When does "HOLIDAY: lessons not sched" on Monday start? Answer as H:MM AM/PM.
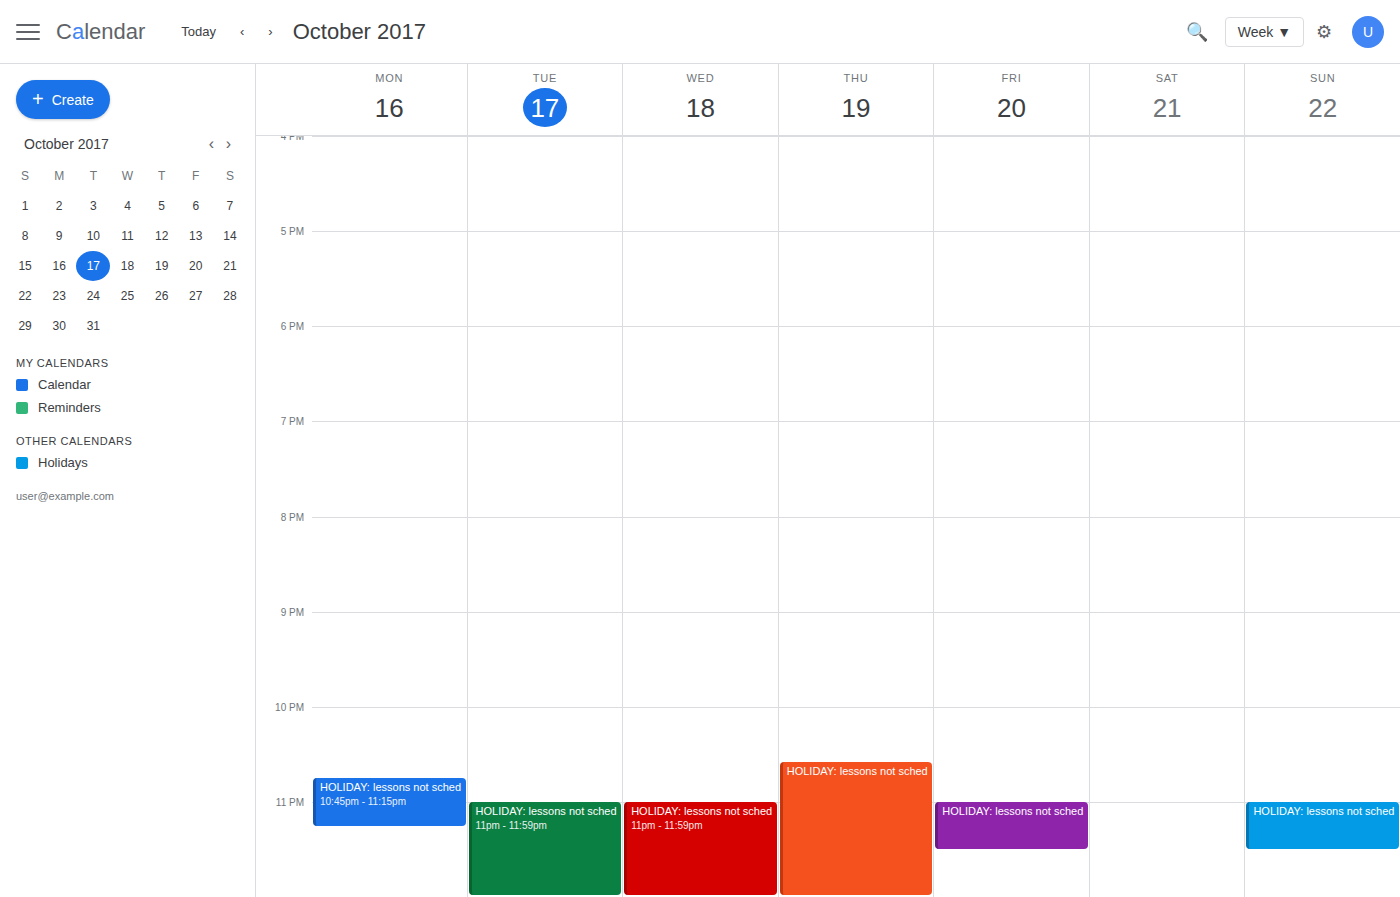
10:45 PM